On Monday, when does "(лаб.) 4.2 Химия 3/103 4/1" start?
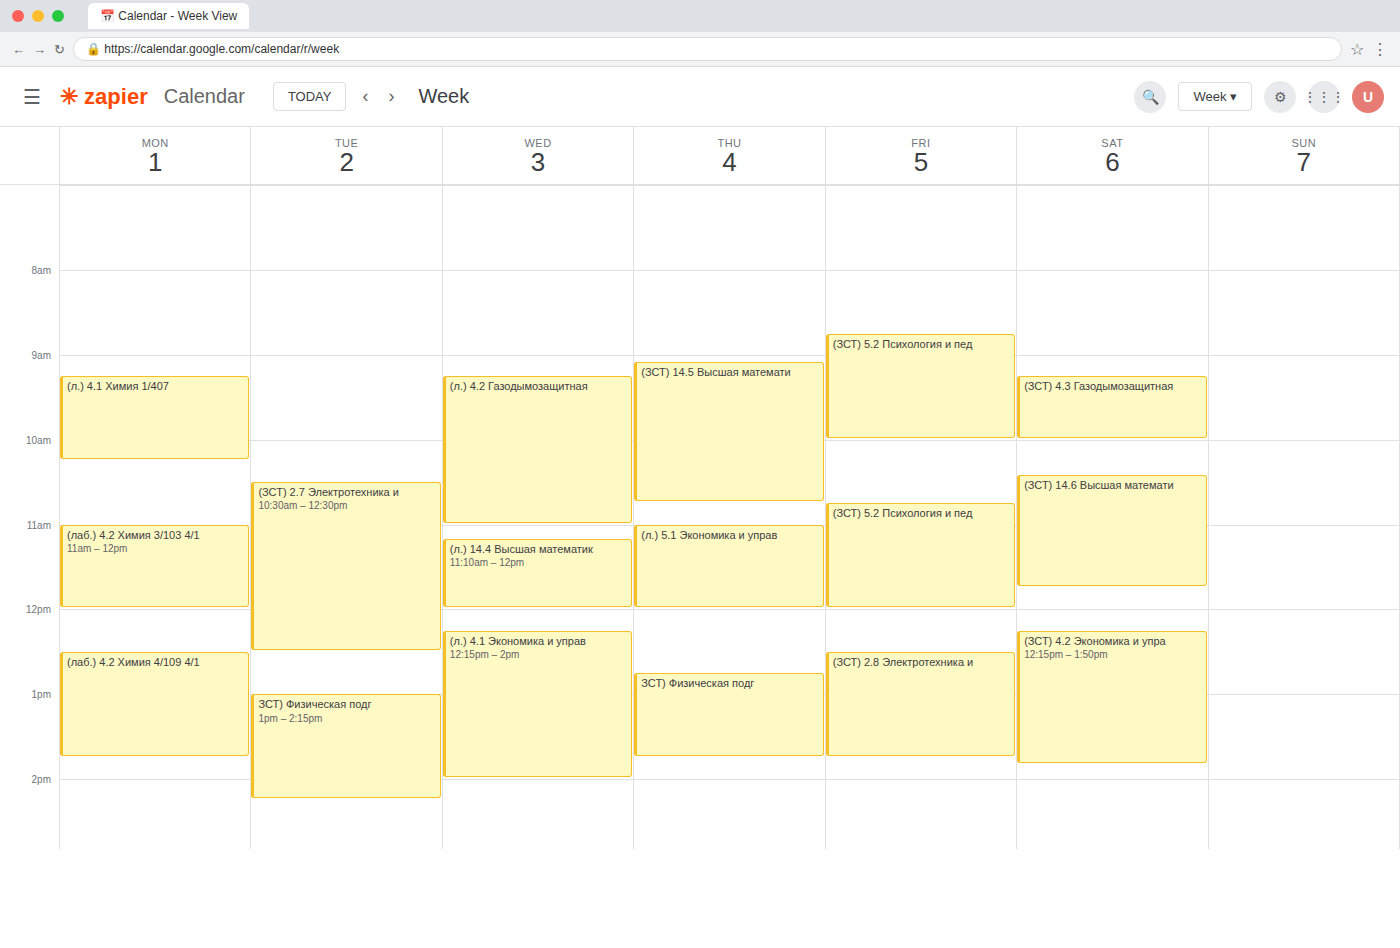
11:00